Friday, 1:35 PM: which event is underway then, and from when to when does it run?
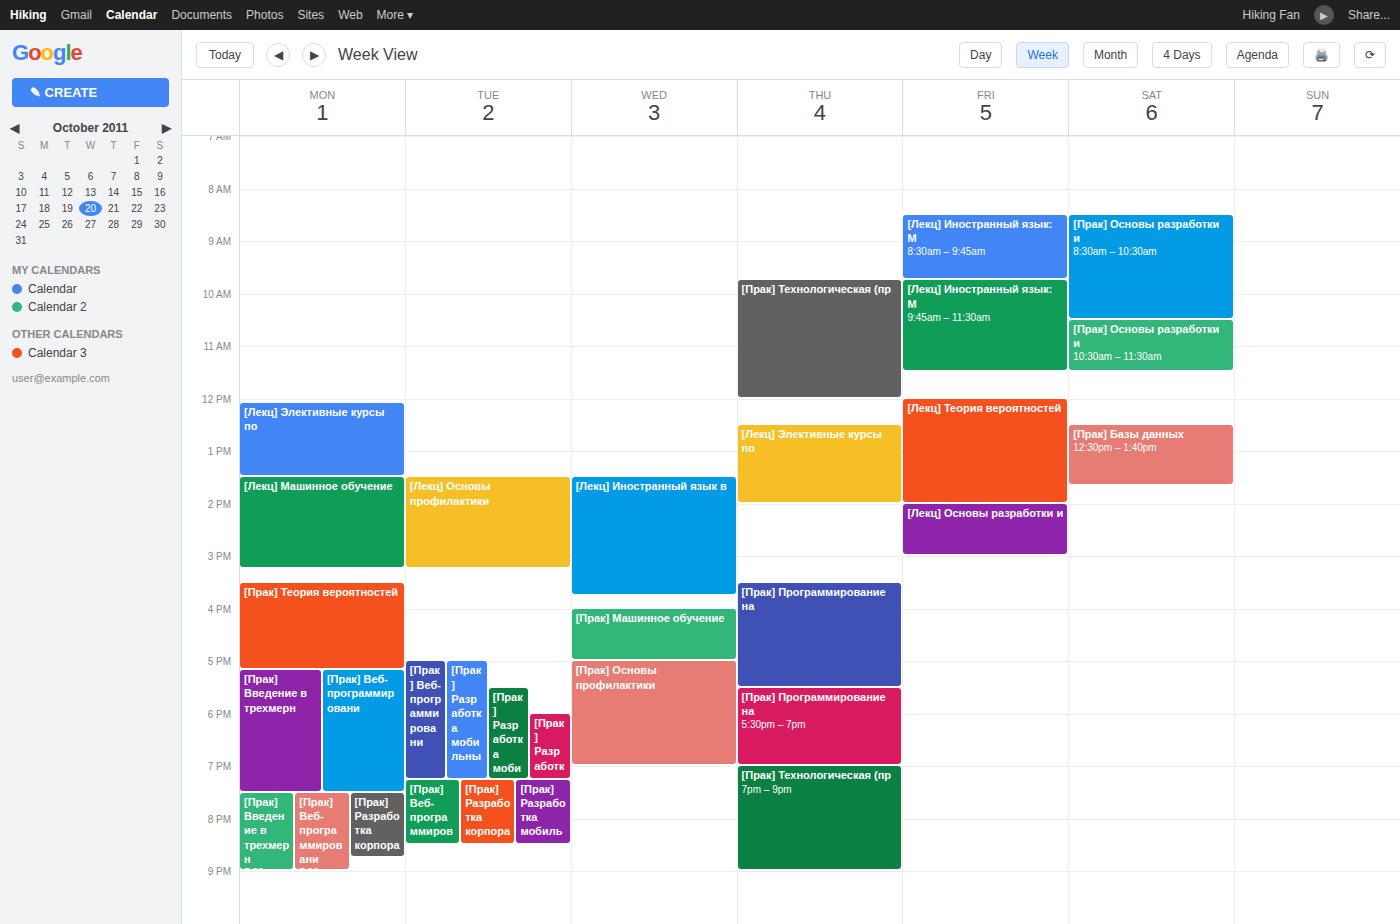
"[Лекц] Теория вероятностей", 12:00 PM to 2:00 PM